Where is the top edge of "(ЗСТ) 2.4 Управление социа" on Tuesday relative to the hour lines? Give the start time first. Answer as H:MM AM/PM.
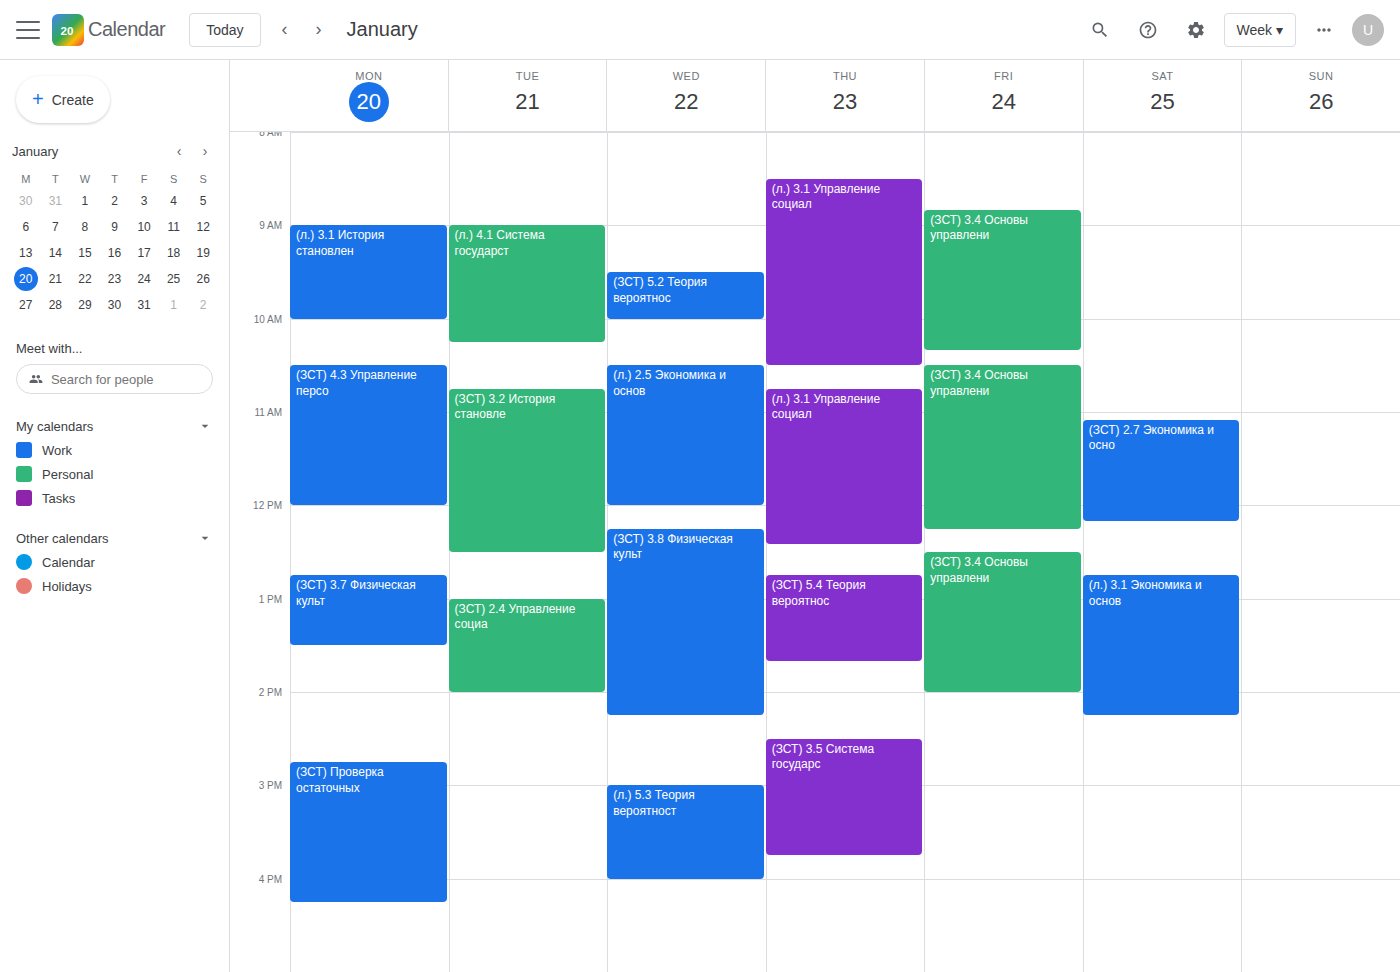
1:00 PM -- exactly on the 1 PM line.